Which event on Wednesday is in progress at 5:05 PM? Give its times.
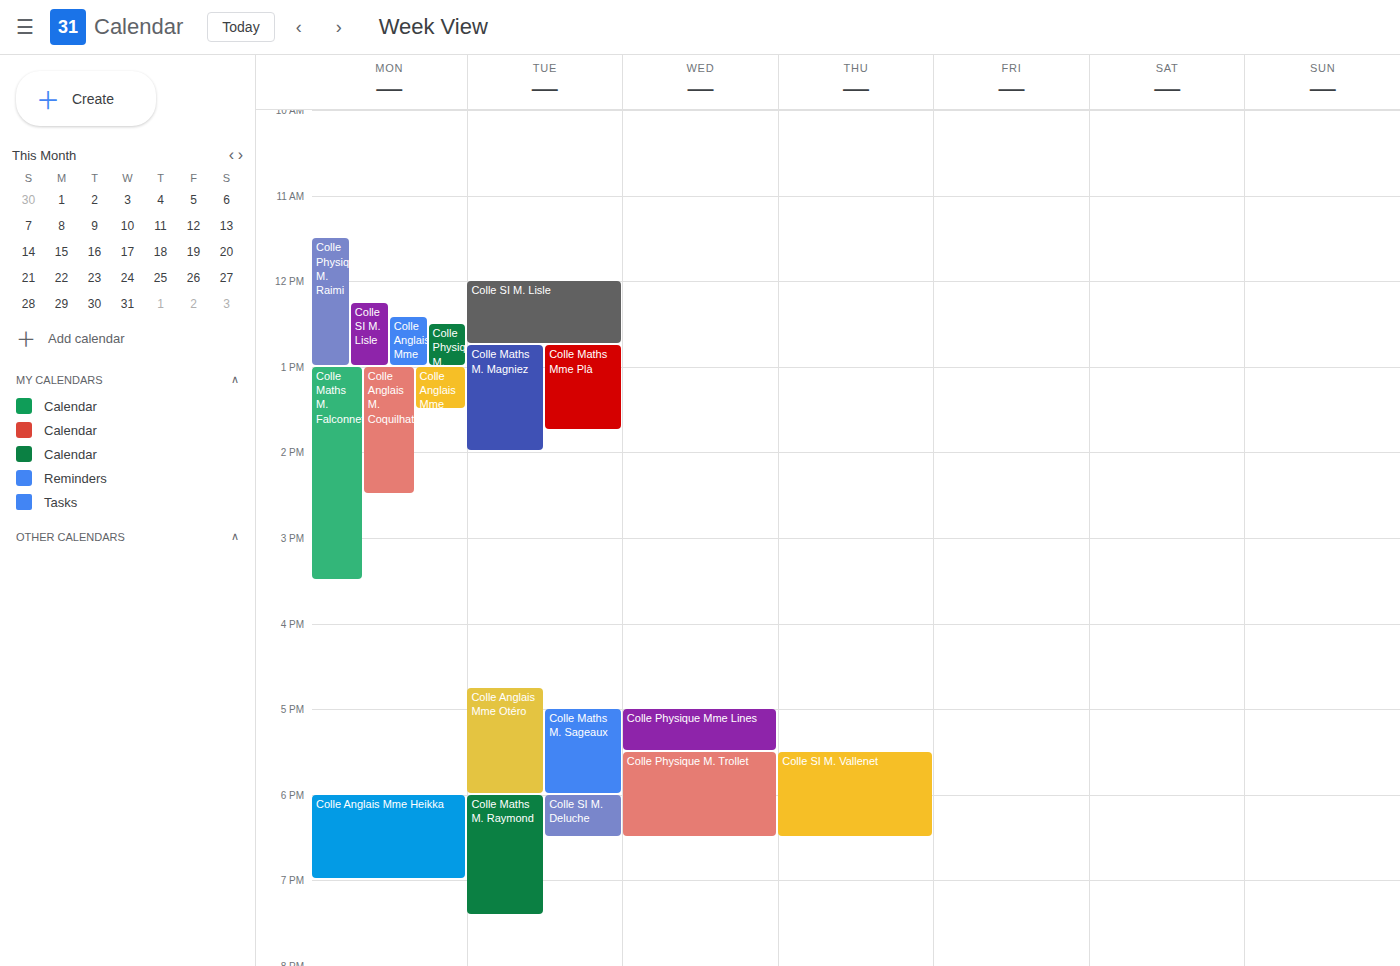
"Colle Physique Mme Lines", 5:00 PM to 5:30 PM